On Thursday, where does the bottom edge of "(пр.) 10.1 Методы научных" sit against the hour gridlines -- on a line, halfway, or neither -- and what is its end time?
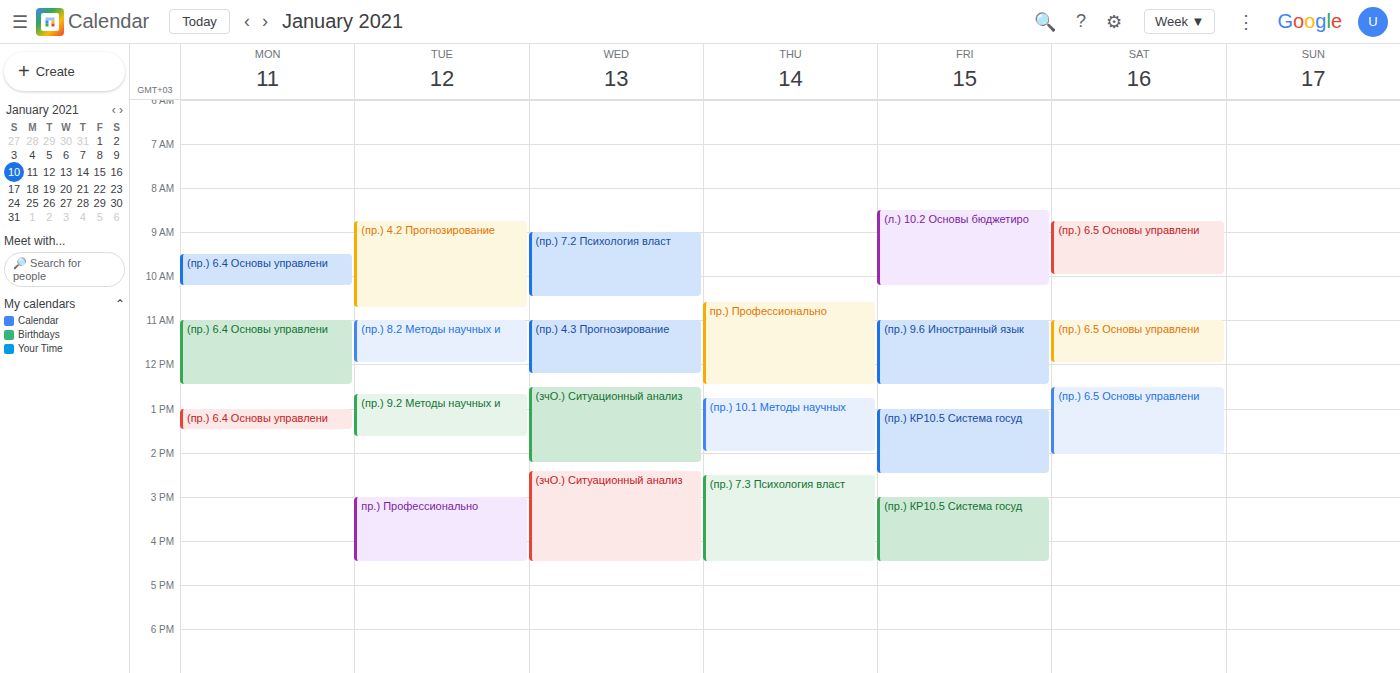
14:00 -- exactly on the 14:00 line.